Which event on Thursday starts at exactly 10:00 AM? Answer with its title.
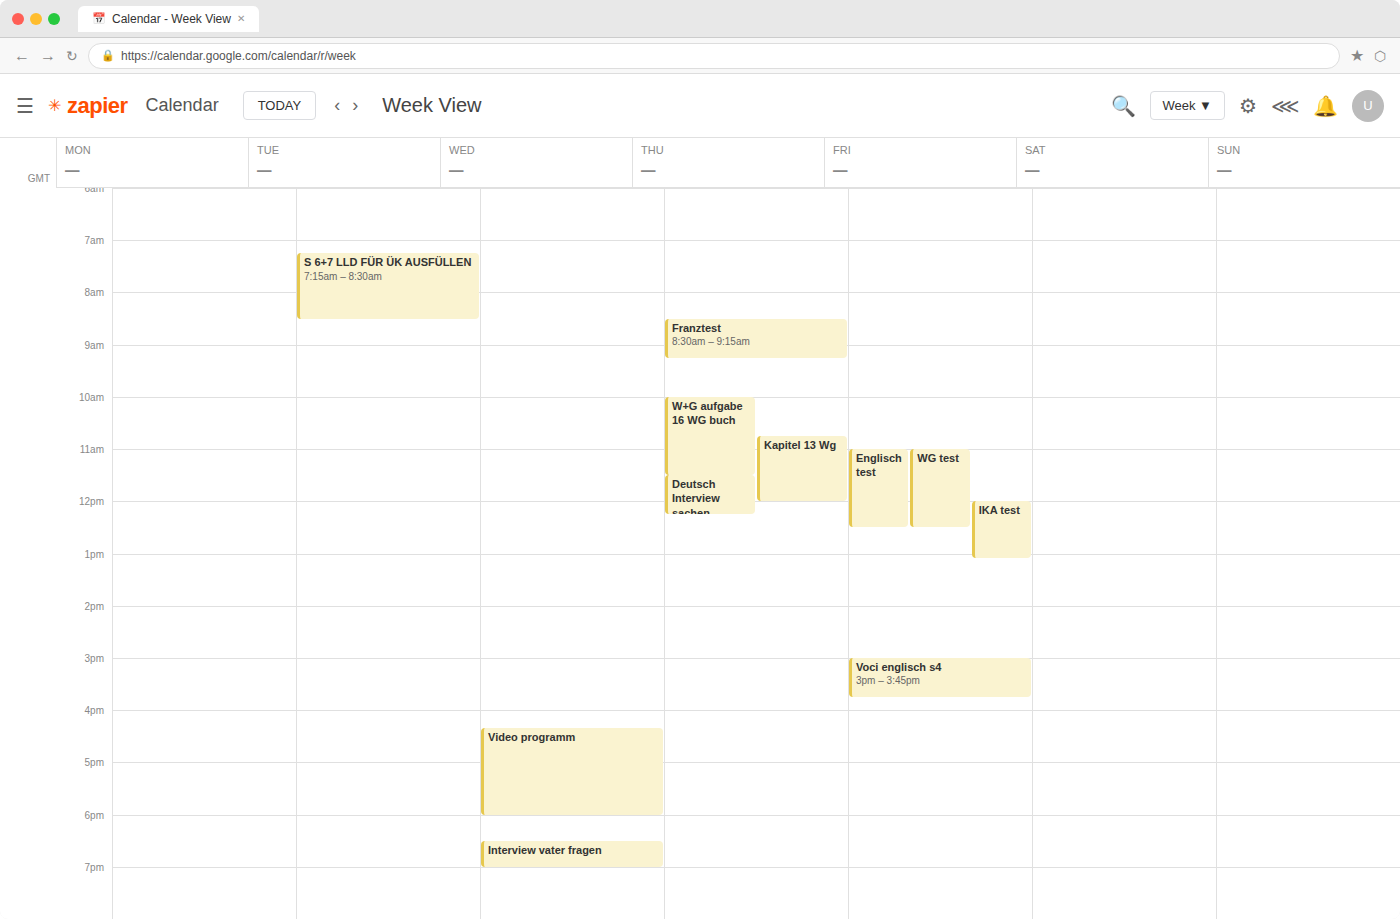
"W+G aufgabe 16 WG buch"